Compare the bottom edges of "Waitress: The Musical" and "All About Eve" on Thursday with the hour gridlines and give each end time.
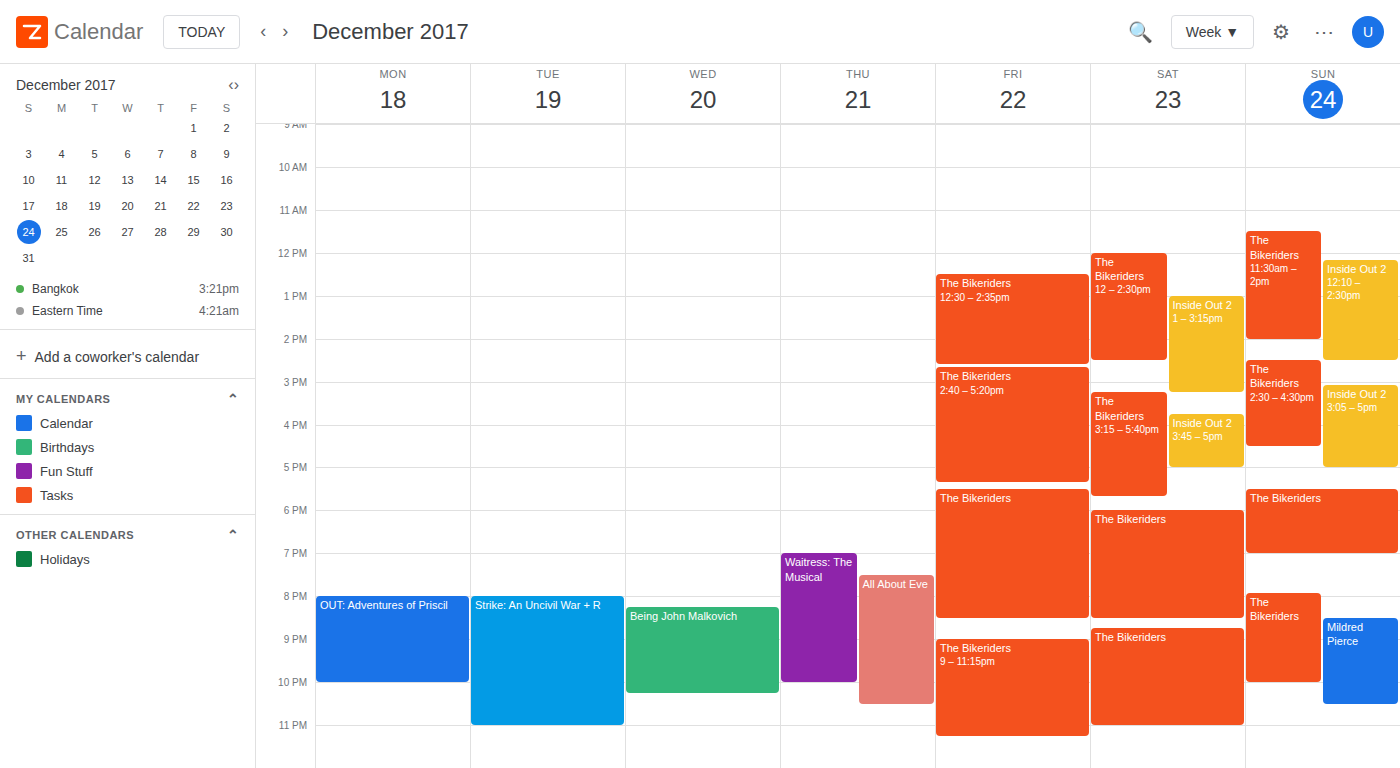
"Waitress: The Musical": 10:00 PM, exactly on the 10 PM line. "All About Eve": 10:30 PM, halfway between the 10 PM and 11 PM lines.